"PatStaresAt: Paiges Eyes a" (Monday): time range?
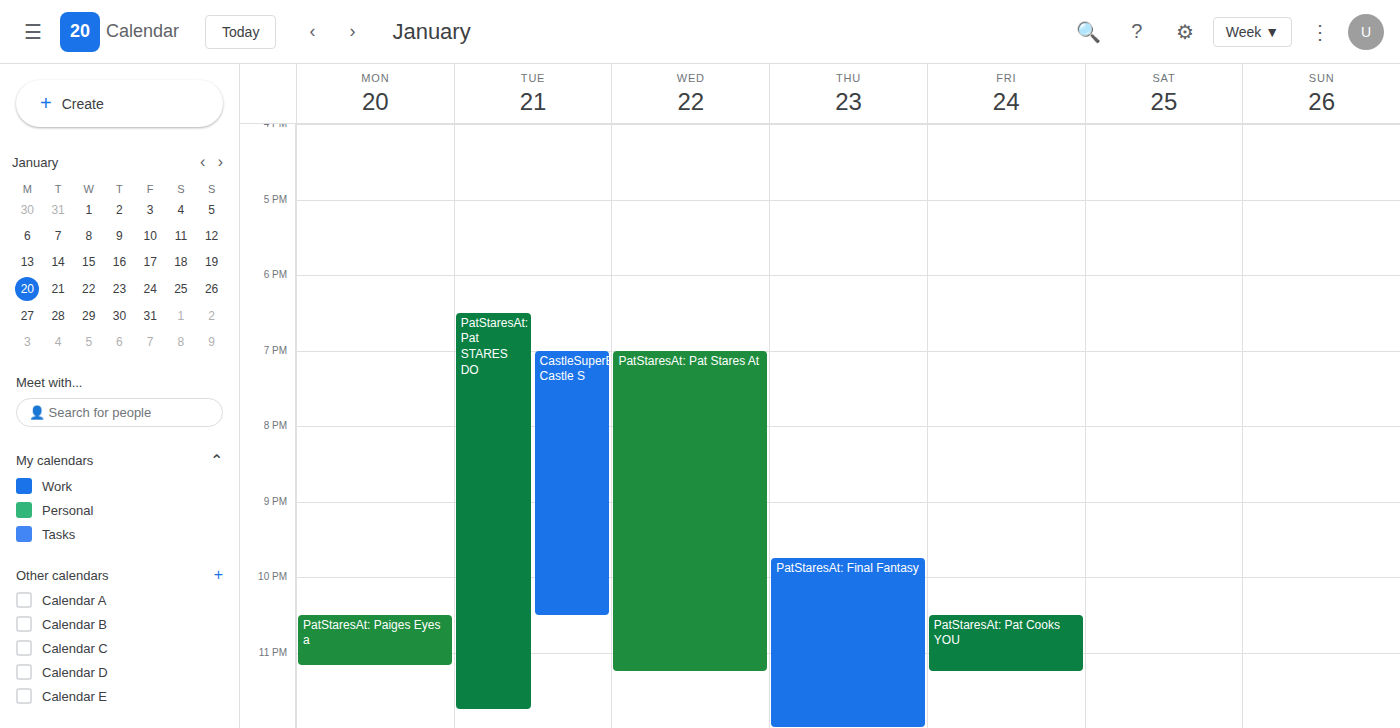
10:30 PM to 11:10 PM